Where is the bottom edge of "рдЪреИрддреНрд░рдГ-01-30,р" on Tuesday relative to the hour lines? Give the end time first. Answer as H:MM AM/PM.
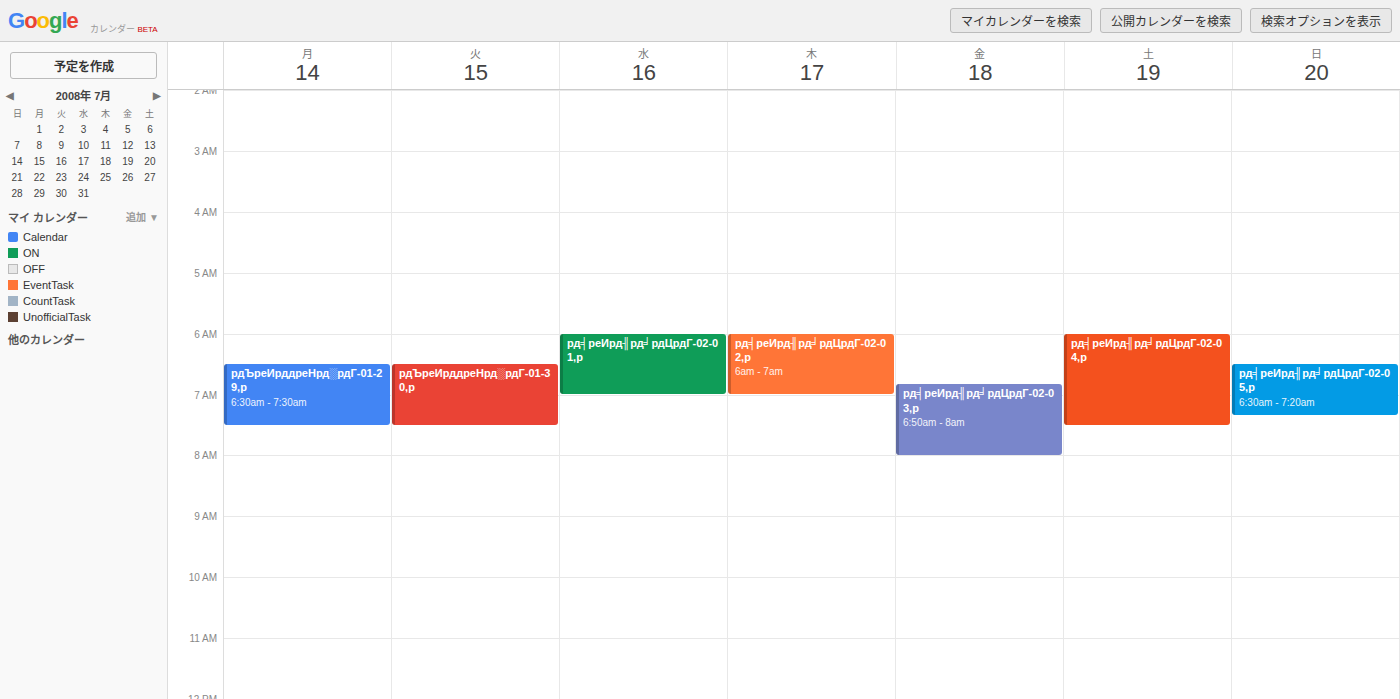
7:30 AM -- halfway between the 7 AM and 8 AM lines.